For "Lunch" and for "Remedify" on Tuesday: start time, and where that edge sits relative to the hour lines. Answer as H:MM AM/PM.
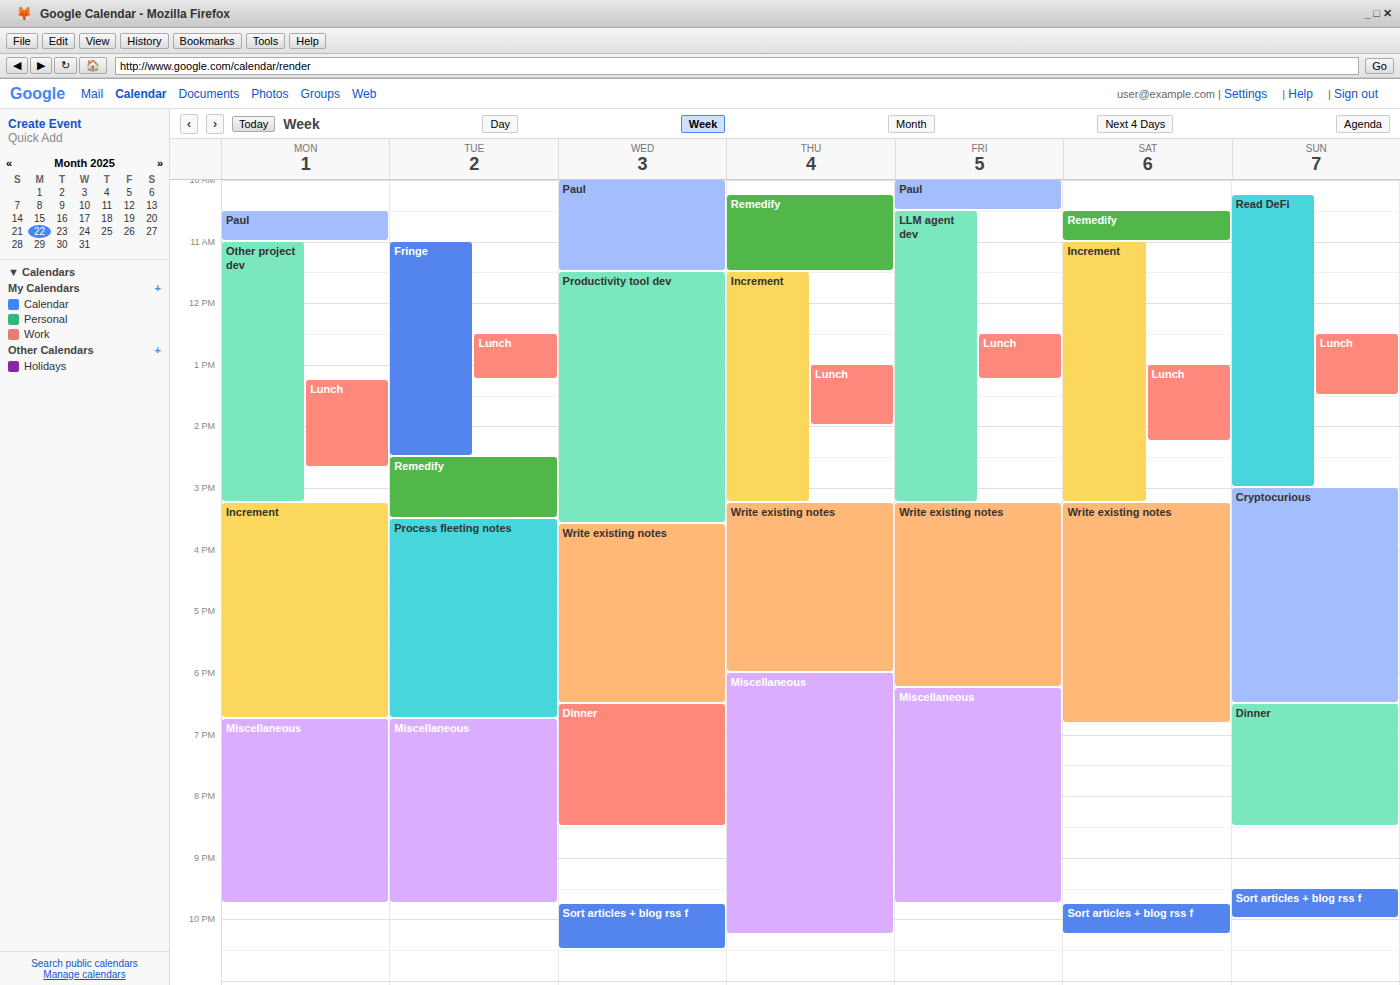
"Lunch": 12:30 PM, halfway between the 12 PM and 1 PM lines. "Remedify": 2:30 PM, halfway between the 2 PM and 3 PM lines.